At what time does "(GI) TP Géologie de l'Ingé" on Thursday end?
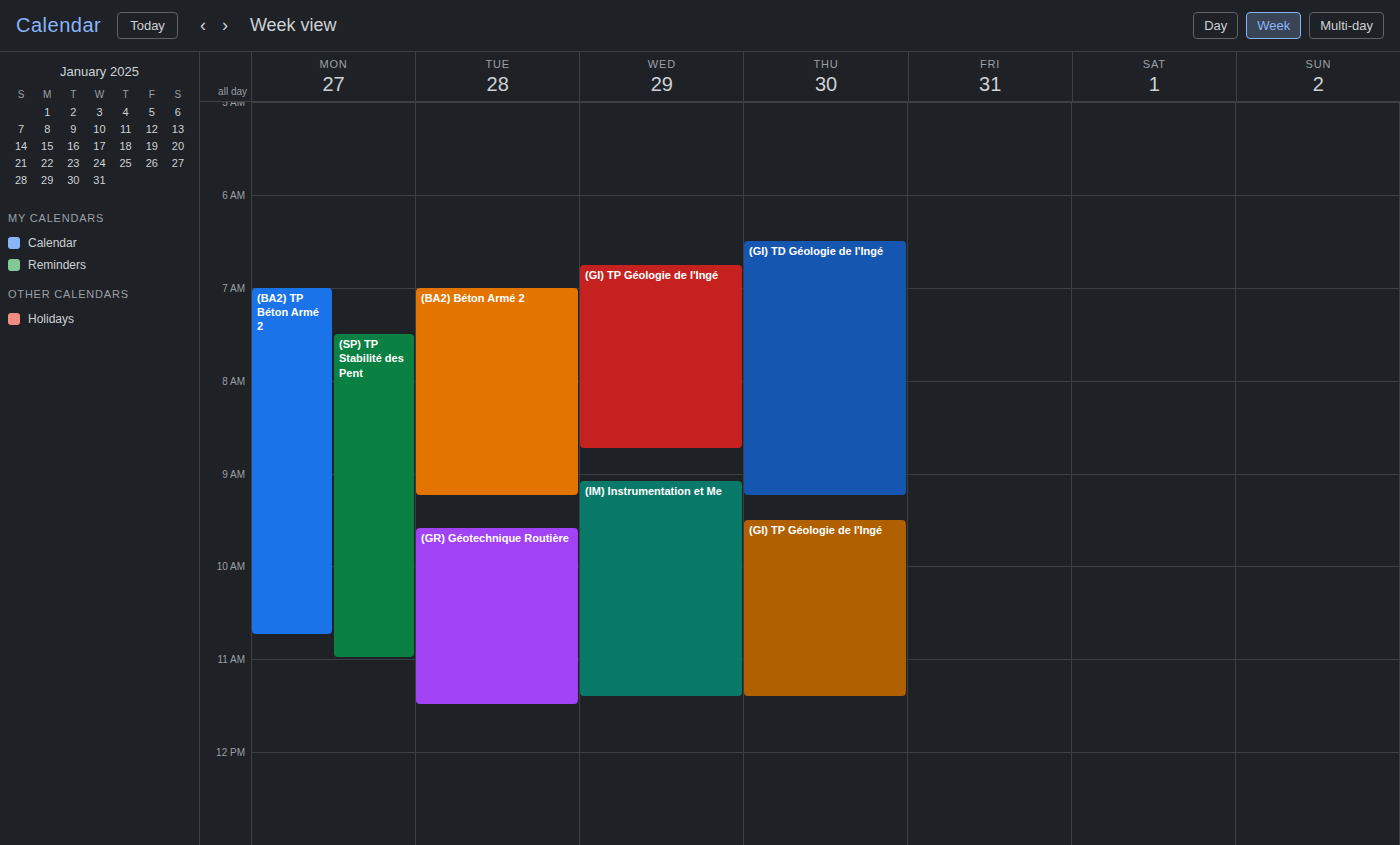
11:25 AM